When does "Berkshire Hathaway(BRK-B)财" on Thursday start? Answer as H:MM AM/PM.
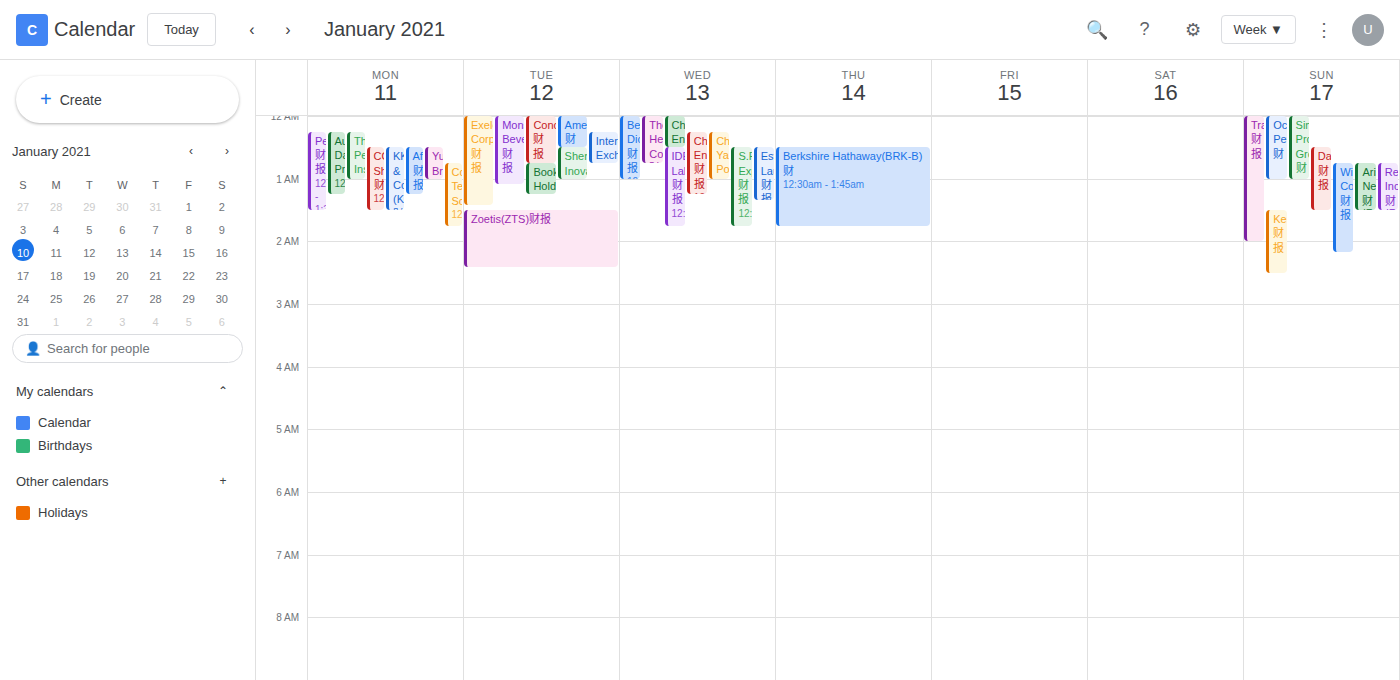
12:30 AM